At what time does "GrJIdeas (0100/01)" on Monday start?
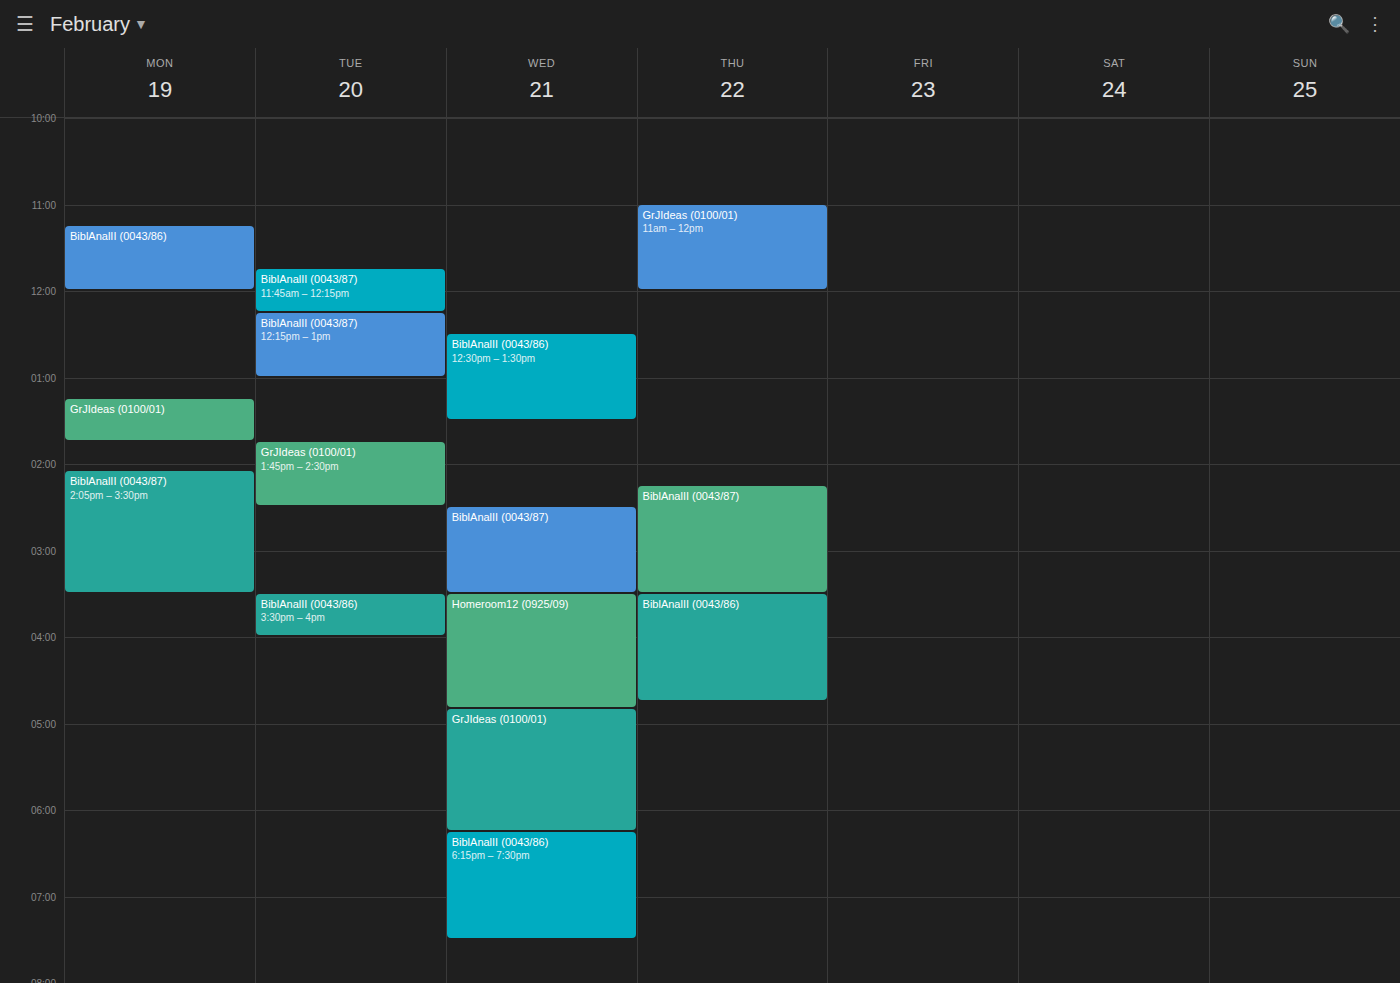
1:15 PM